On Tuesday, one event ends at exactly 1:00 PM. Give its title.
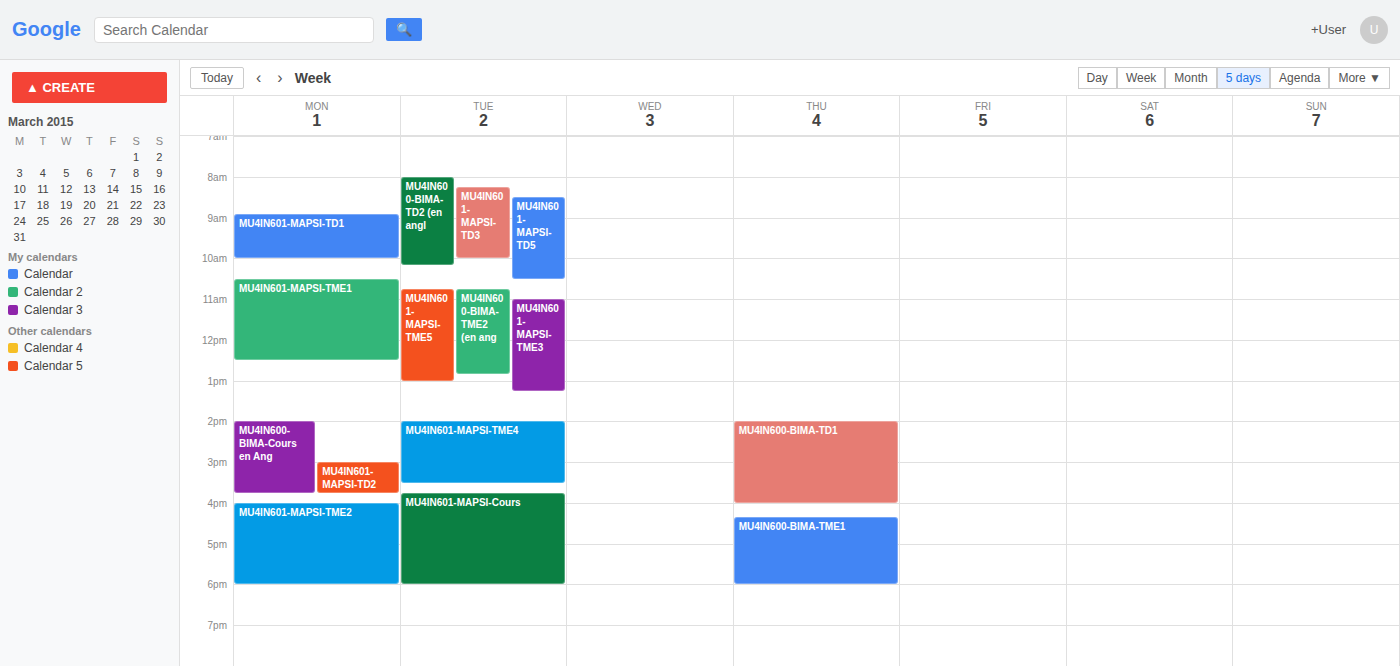
"MU4IN601-MAPSI-TME5"